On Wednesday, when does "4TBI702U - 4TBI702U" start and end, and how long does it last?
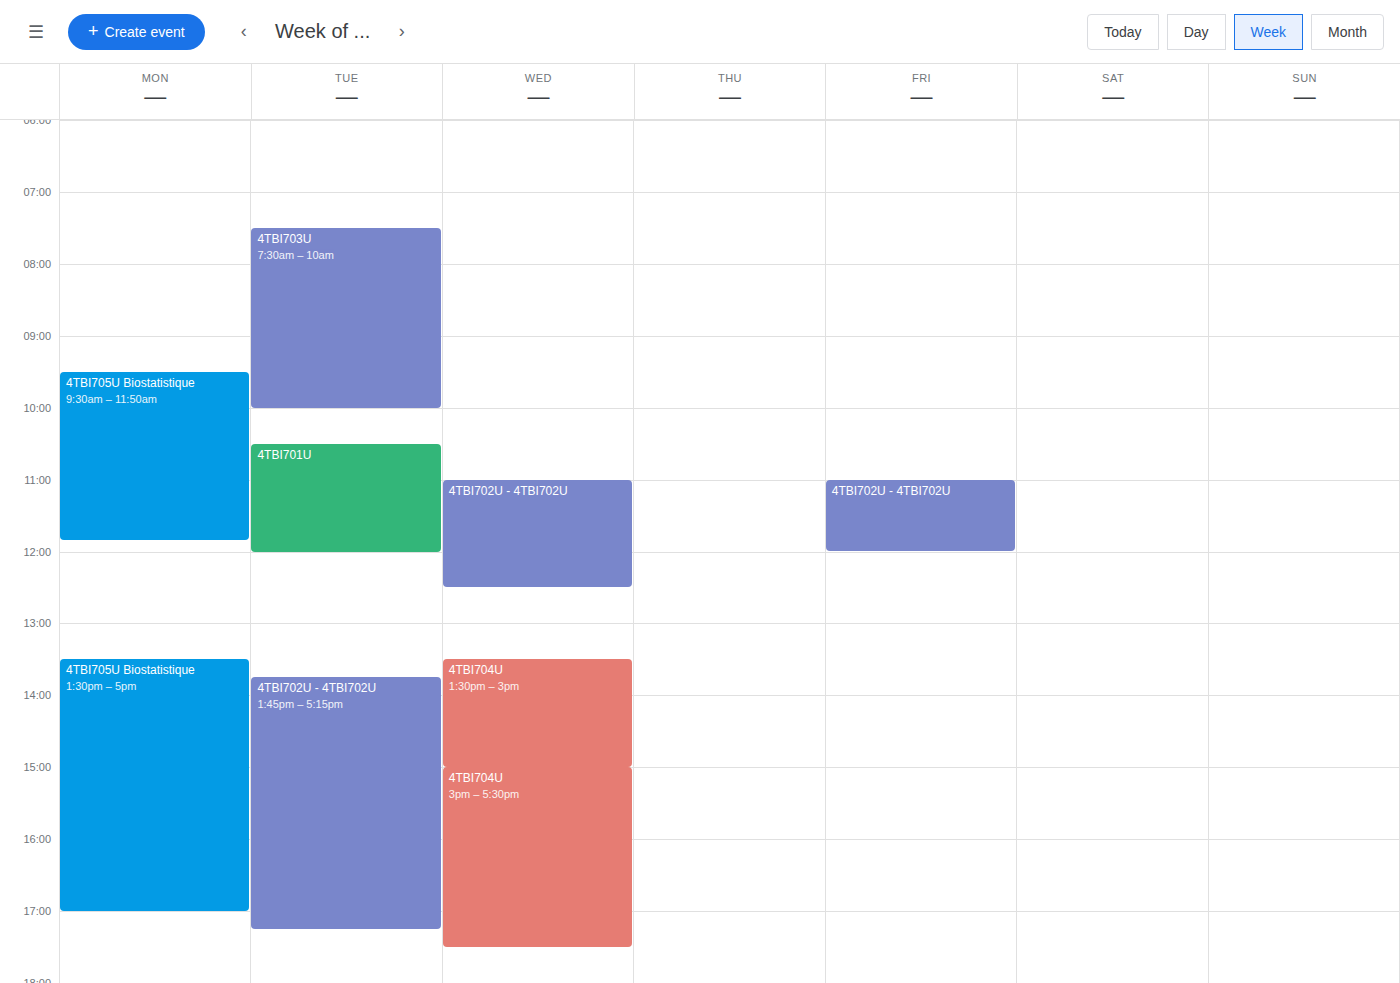
11:00 AM to 12:30 PM, 1 hour 30 minutes